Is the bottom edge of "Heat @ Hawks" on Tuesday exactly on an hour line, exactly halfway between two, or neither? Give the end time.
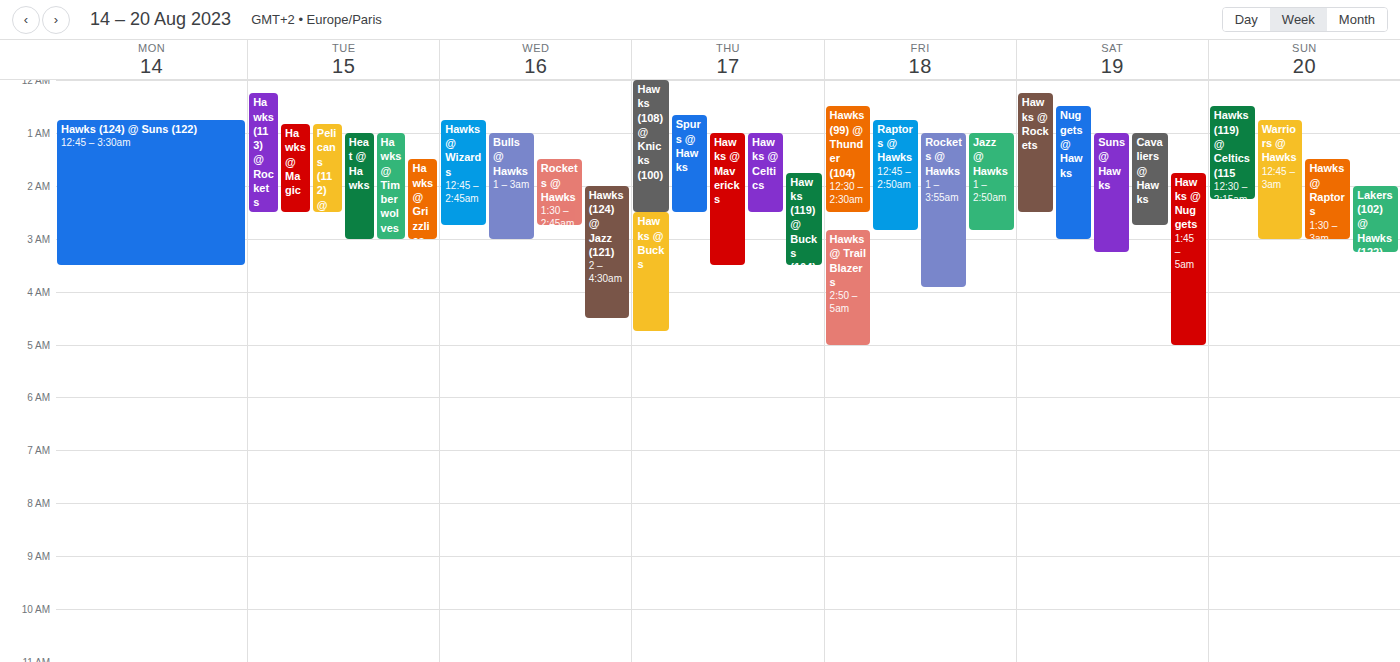
3:00 AM -- exactly on the 3 AM line.